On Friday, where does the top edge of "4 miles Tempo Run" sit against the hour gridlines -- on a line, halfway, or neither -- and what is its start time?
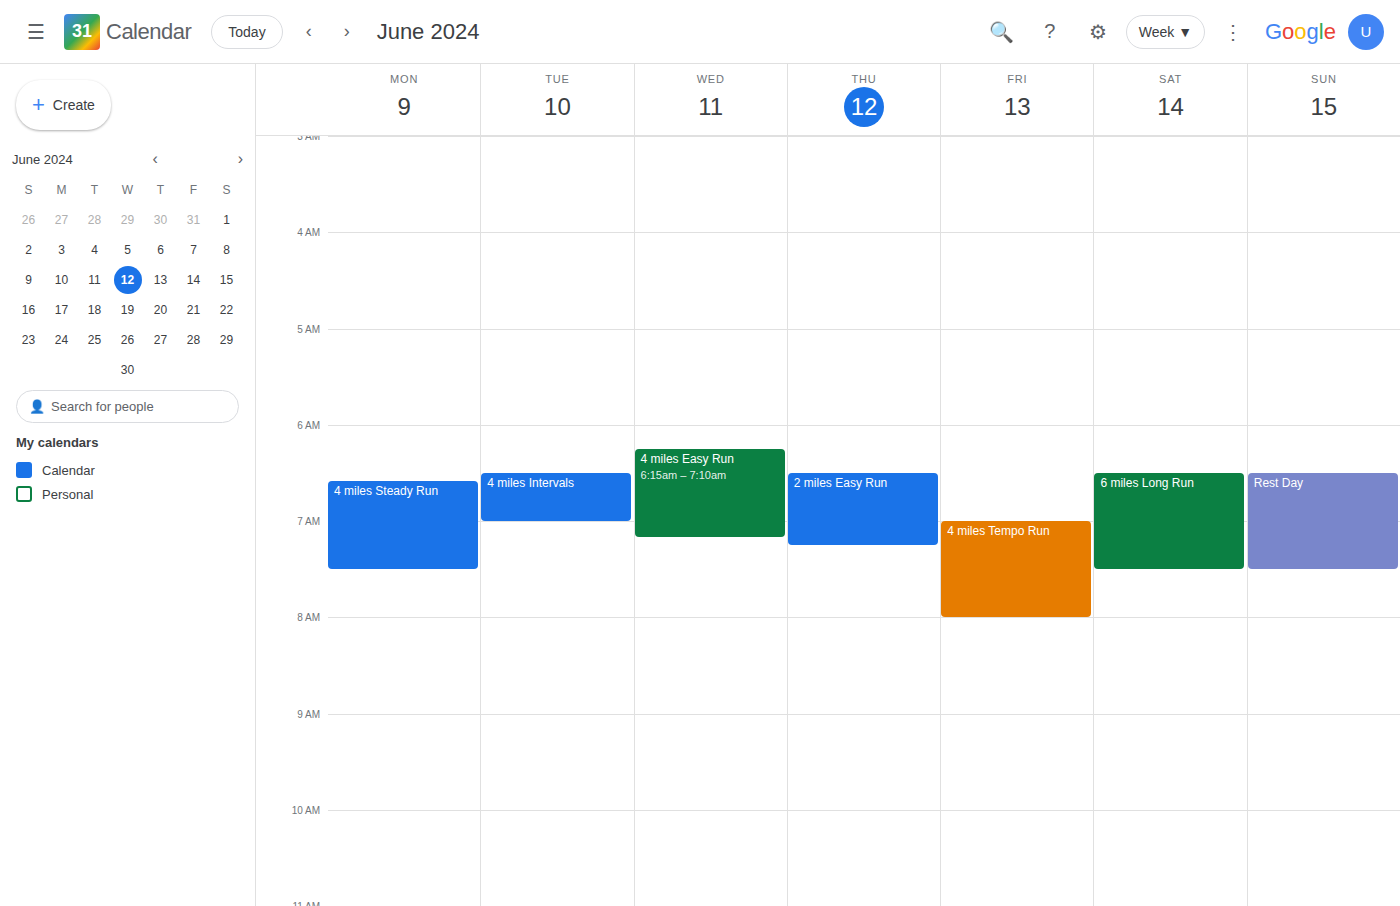
7:00 AM -- exactly on the 7 AM line.